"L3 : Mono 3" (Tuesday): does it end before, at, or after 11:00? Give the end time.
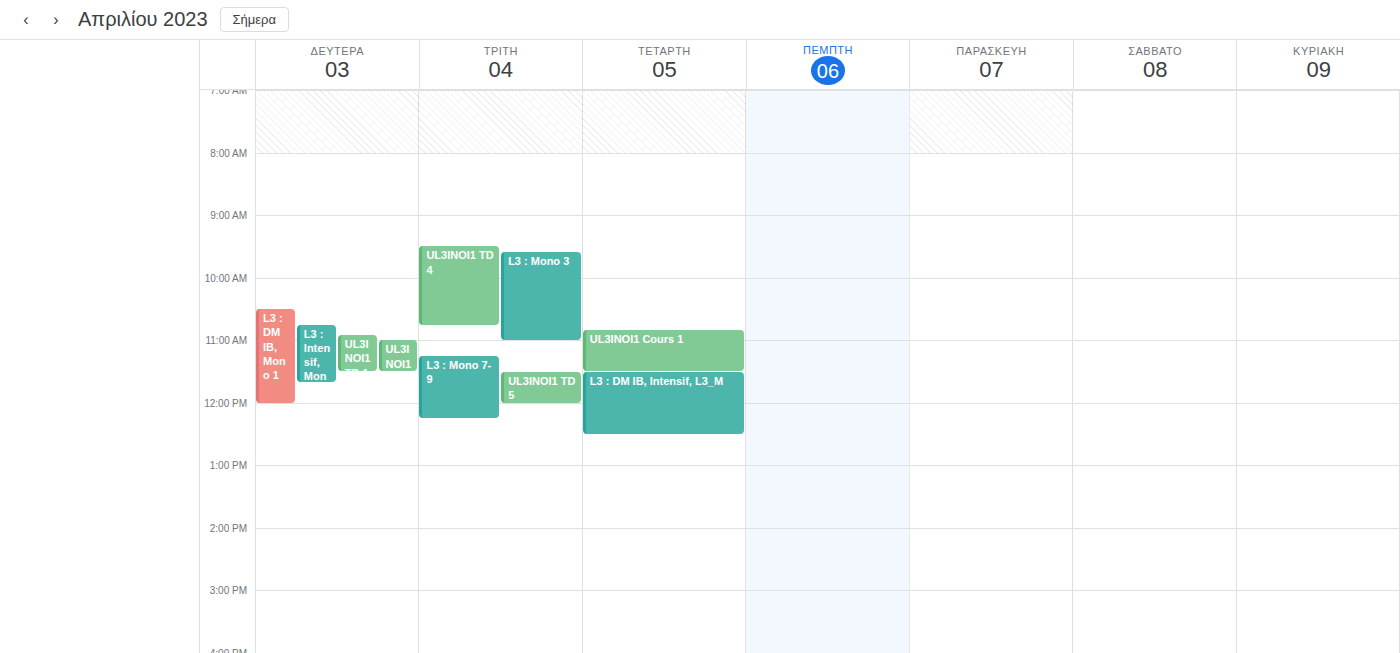
11:00 -- exactly at 11:00, on the 11:00 line.